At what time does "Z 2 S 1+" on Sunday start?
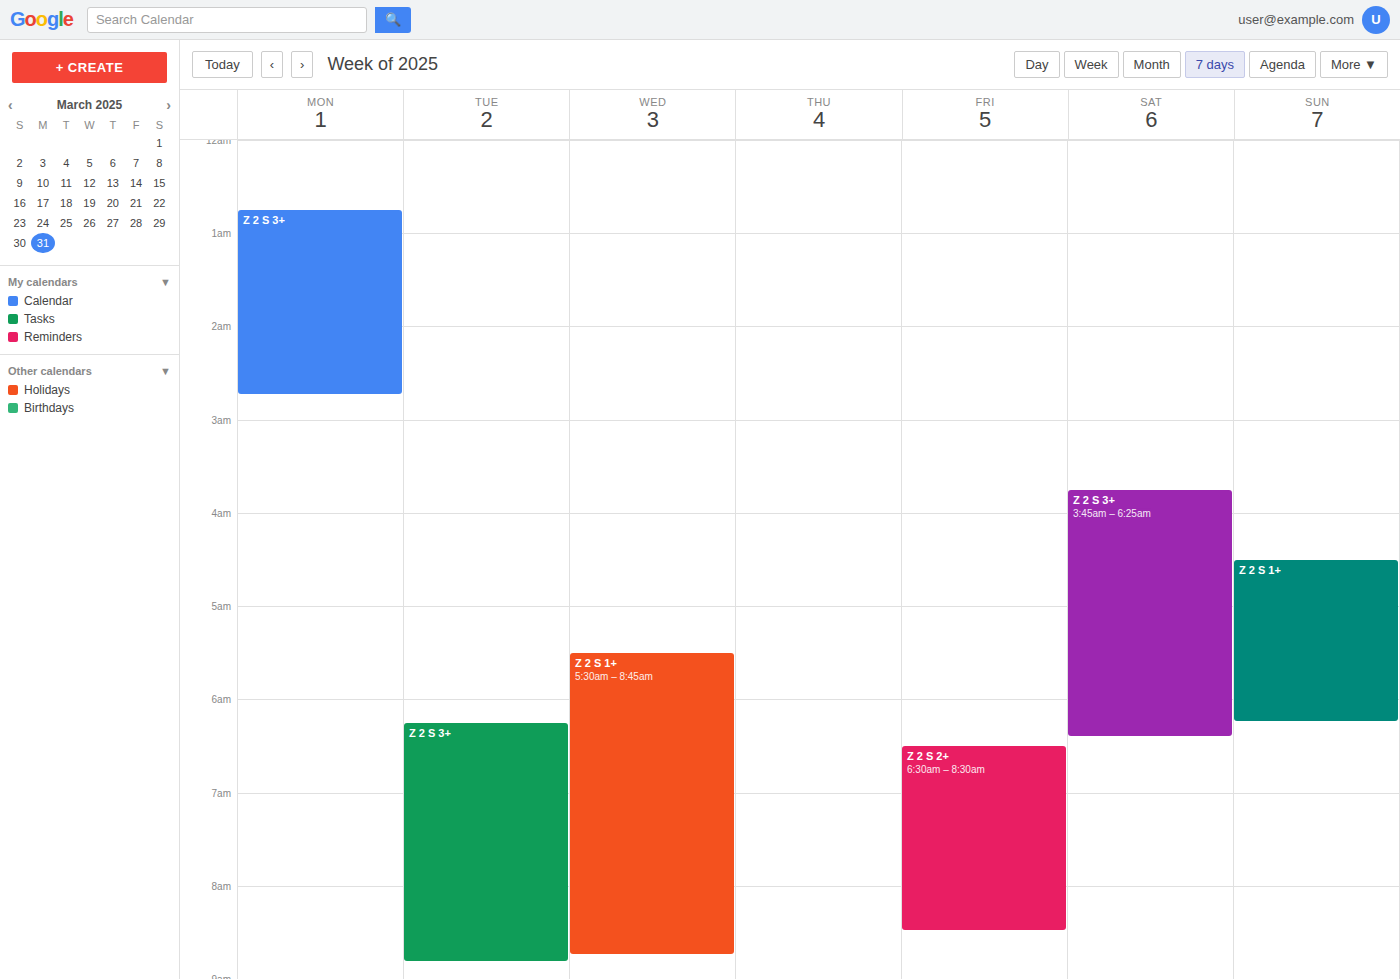
4:30 AM